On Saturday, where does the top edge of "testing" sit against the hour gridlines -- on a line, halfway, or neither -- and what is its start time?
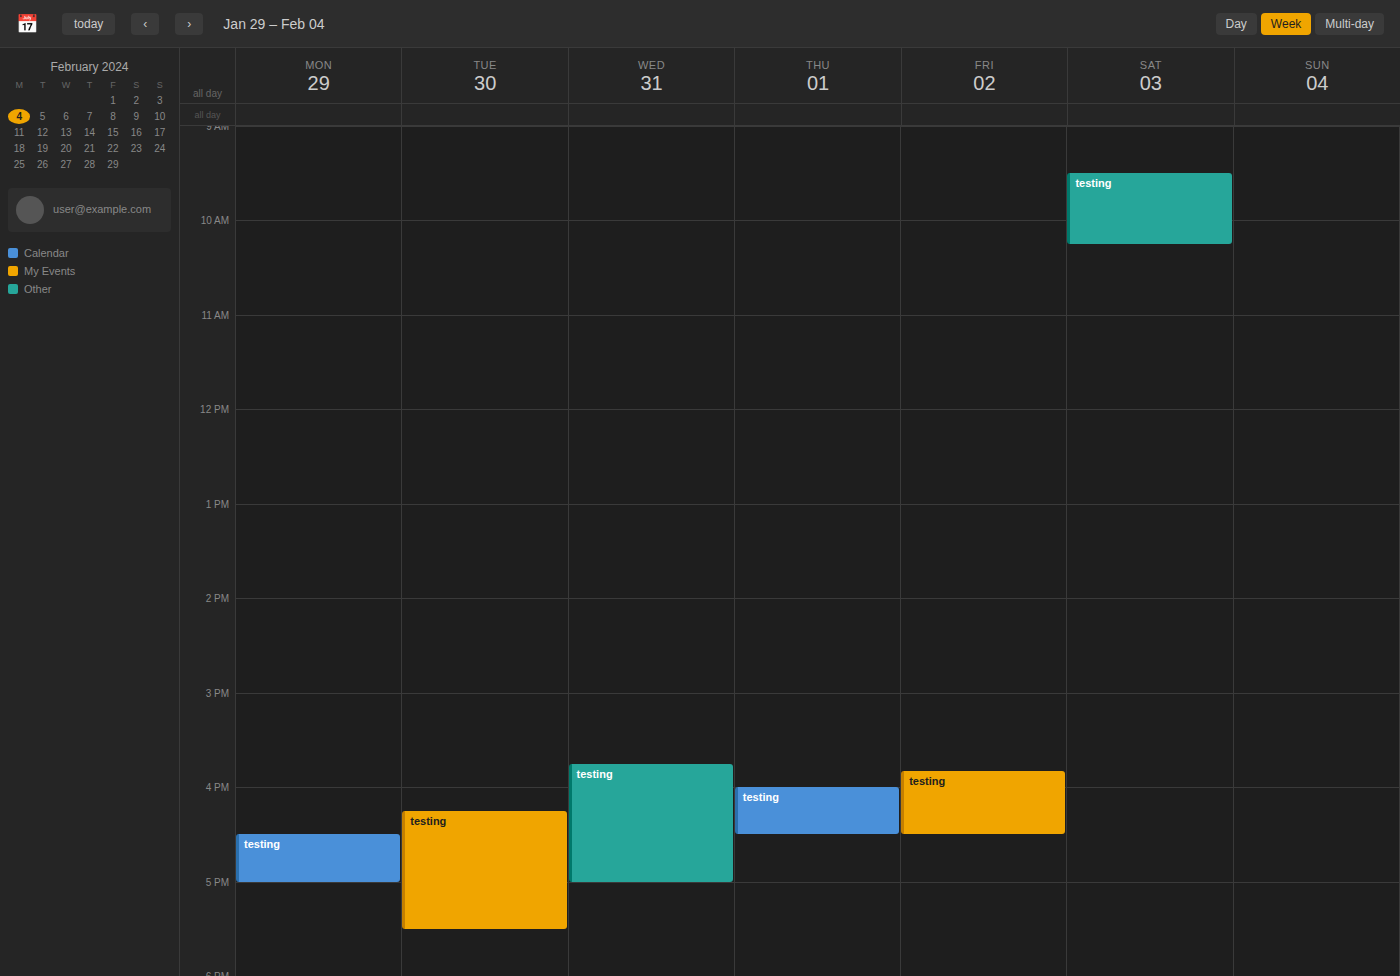
9:30 AM -- halfway between the 9 AM and 10 AM lines.